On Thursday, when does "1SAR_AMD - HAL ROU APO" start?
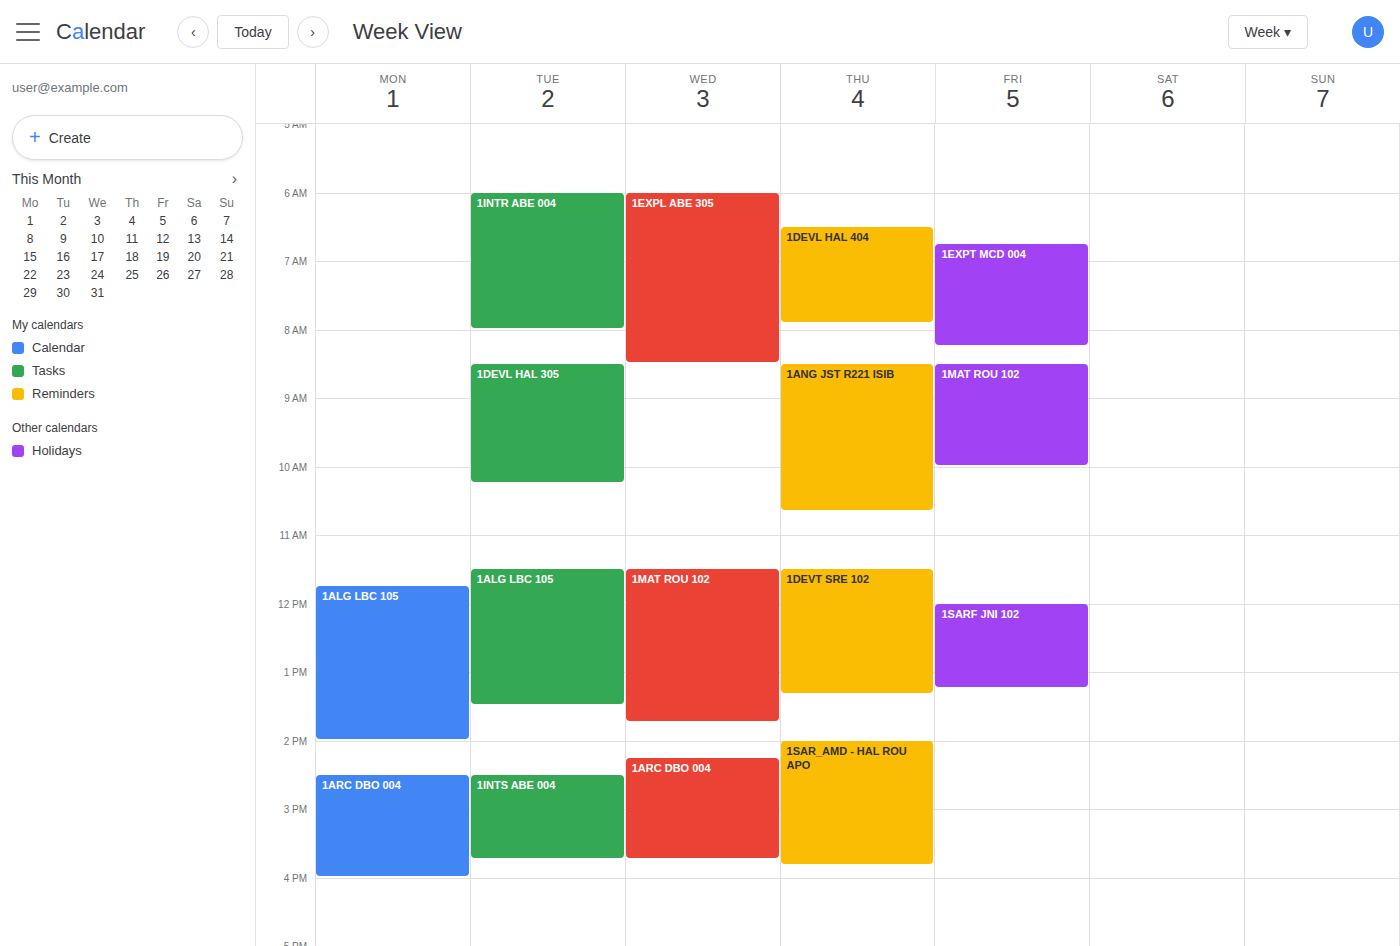
2:00 PM